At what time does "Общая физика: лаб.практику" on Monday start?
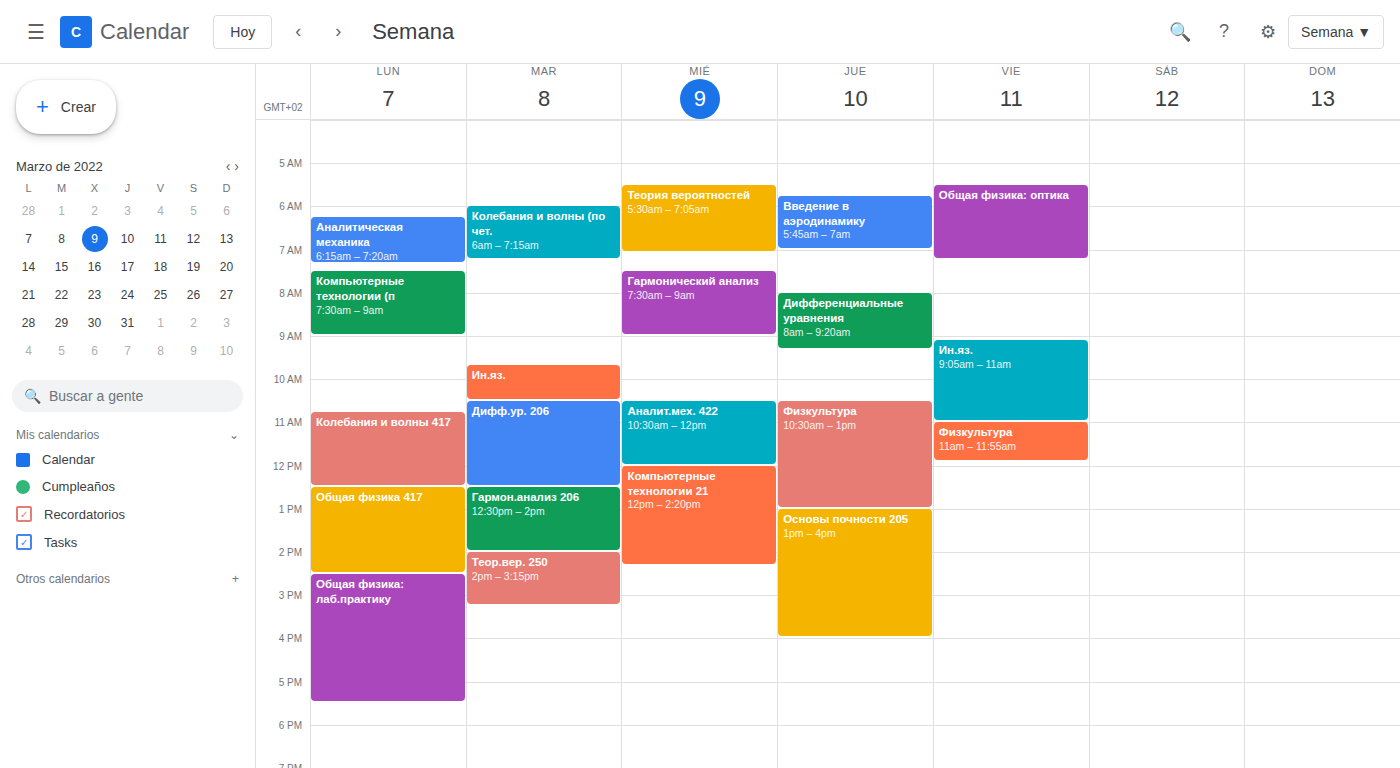
2:30 PM